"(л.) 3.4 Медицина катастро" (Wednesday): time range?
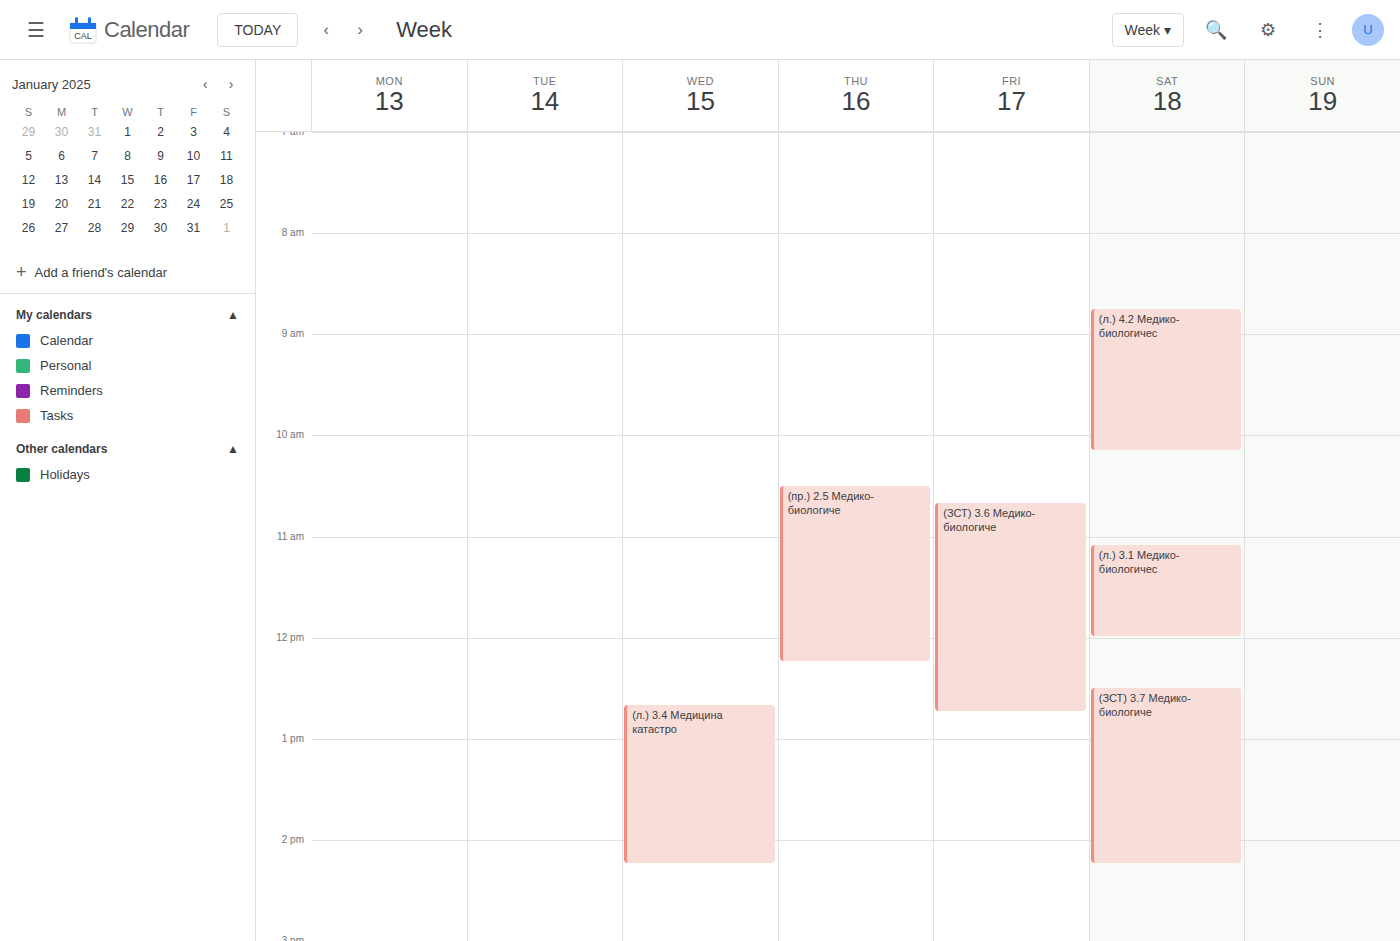
12:40 PM to 2:15 PM